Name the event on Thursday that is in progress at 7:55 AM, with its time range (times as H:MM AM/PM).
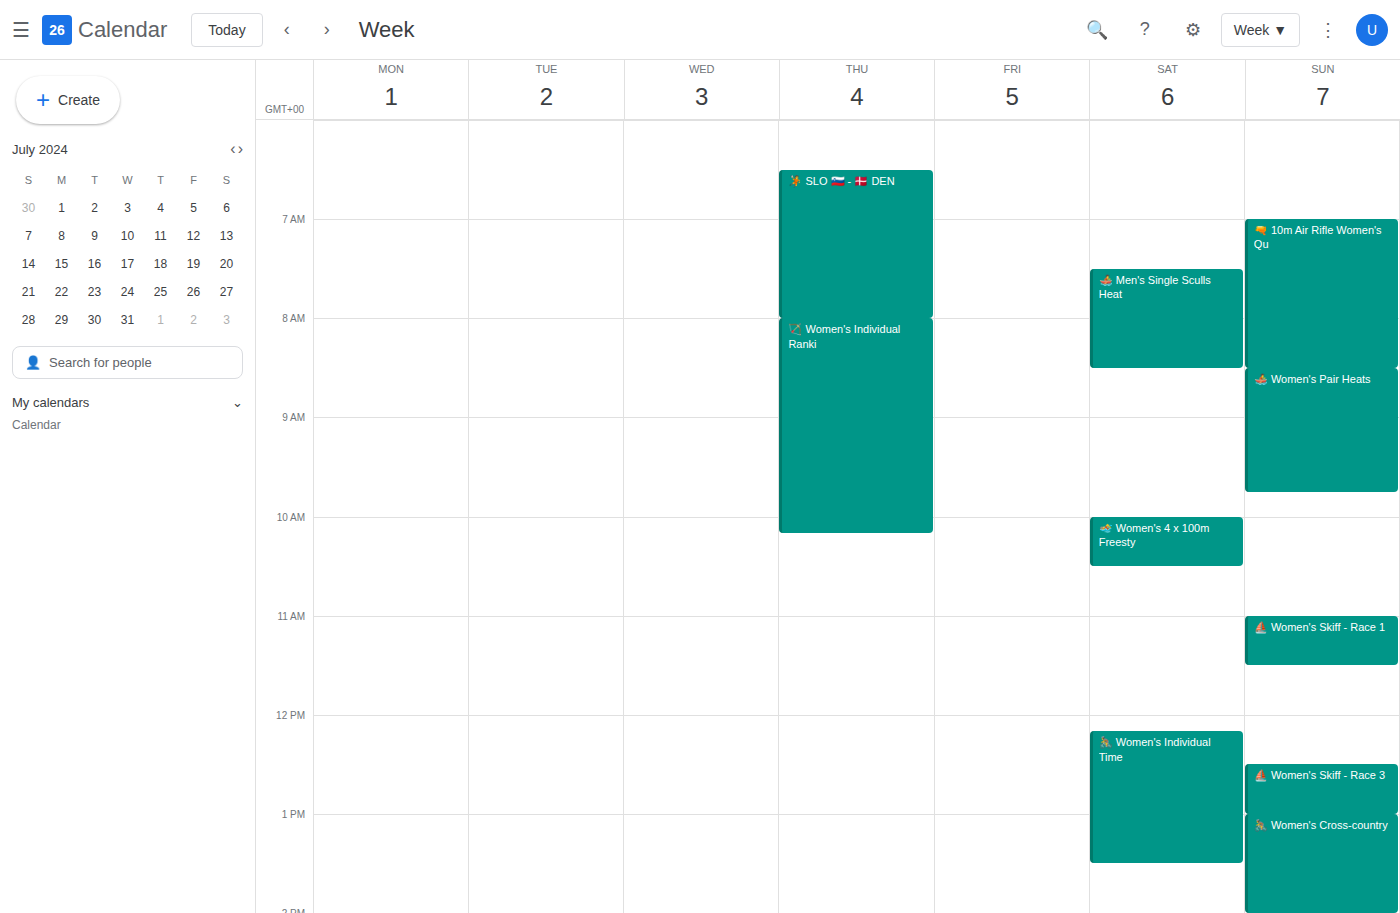
"🤾 SLO 🇸🇮 - 🇩🇰 DEN", 6:30 AM to 8:00 AM